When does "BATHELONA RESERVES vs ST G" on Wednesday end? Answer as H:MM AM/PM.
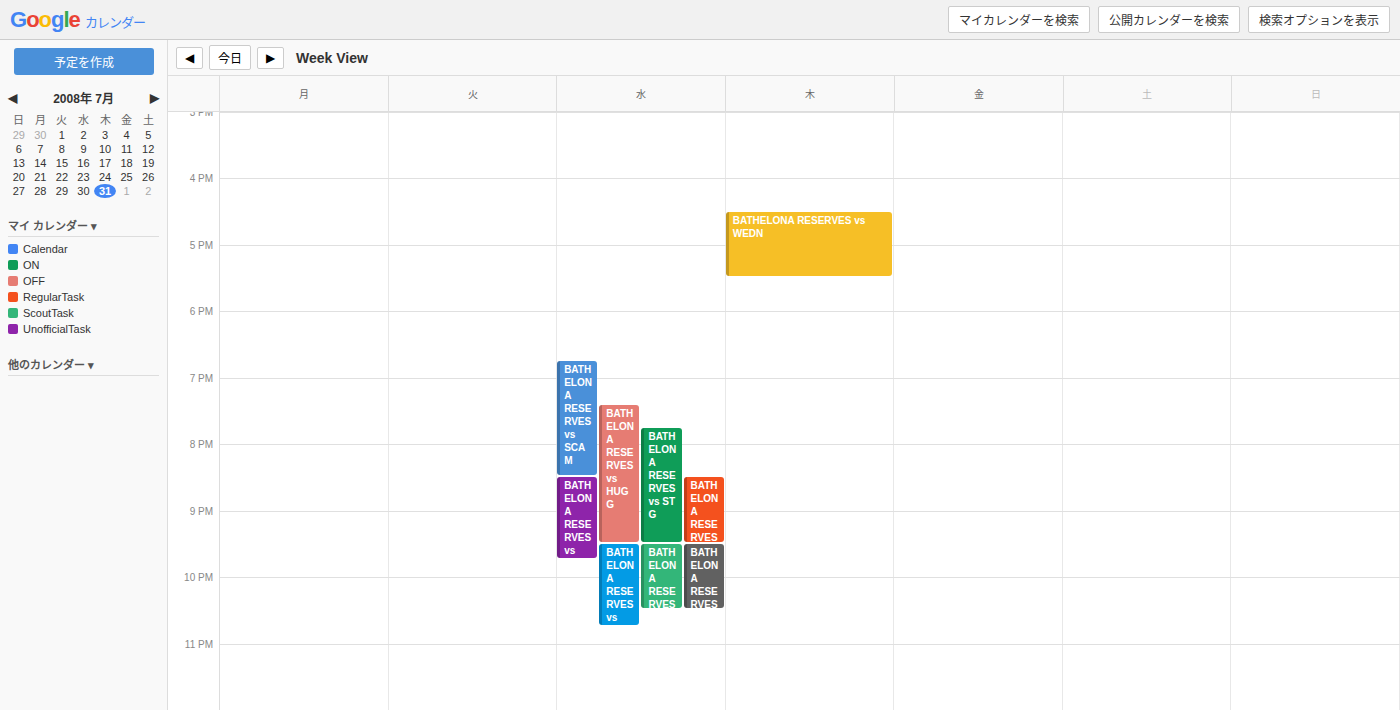
9:30 PM